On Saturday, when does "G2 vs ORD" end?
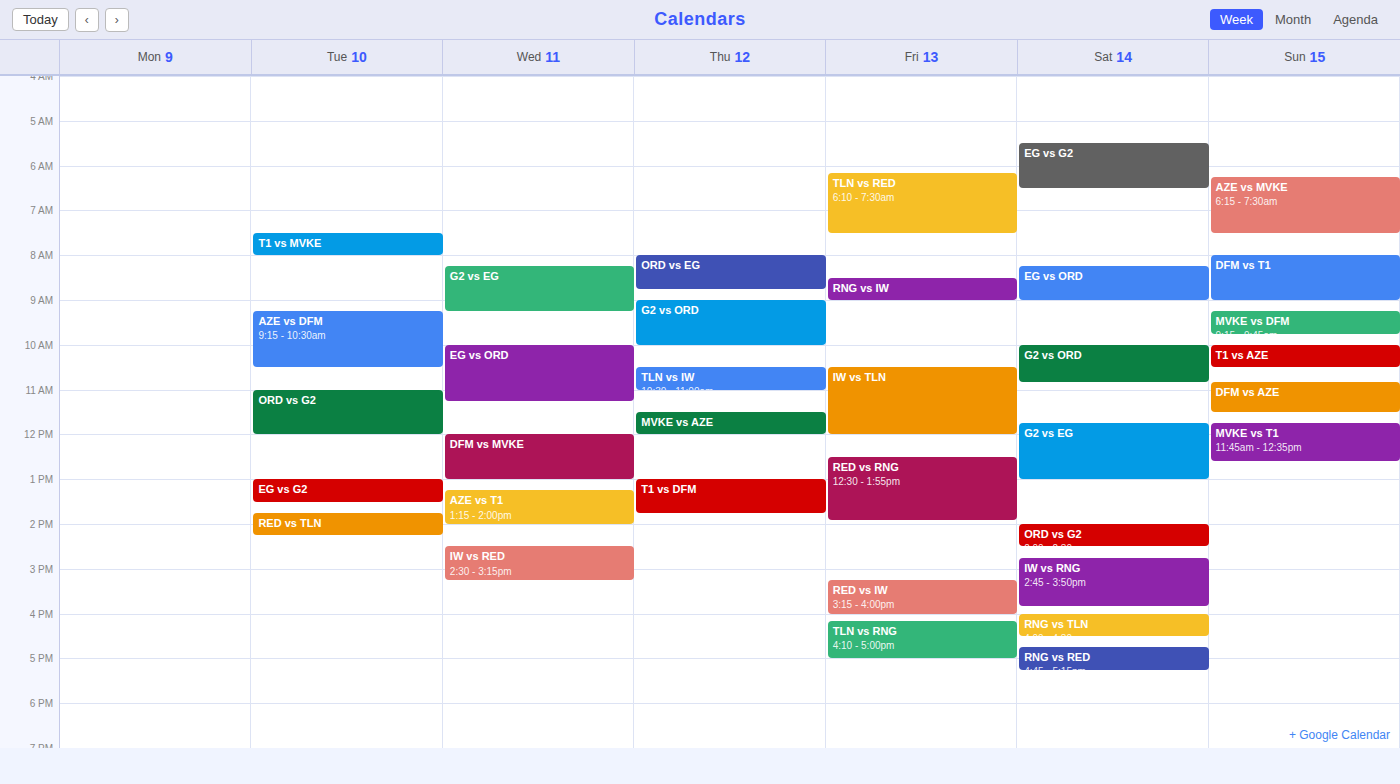
10:50 AM